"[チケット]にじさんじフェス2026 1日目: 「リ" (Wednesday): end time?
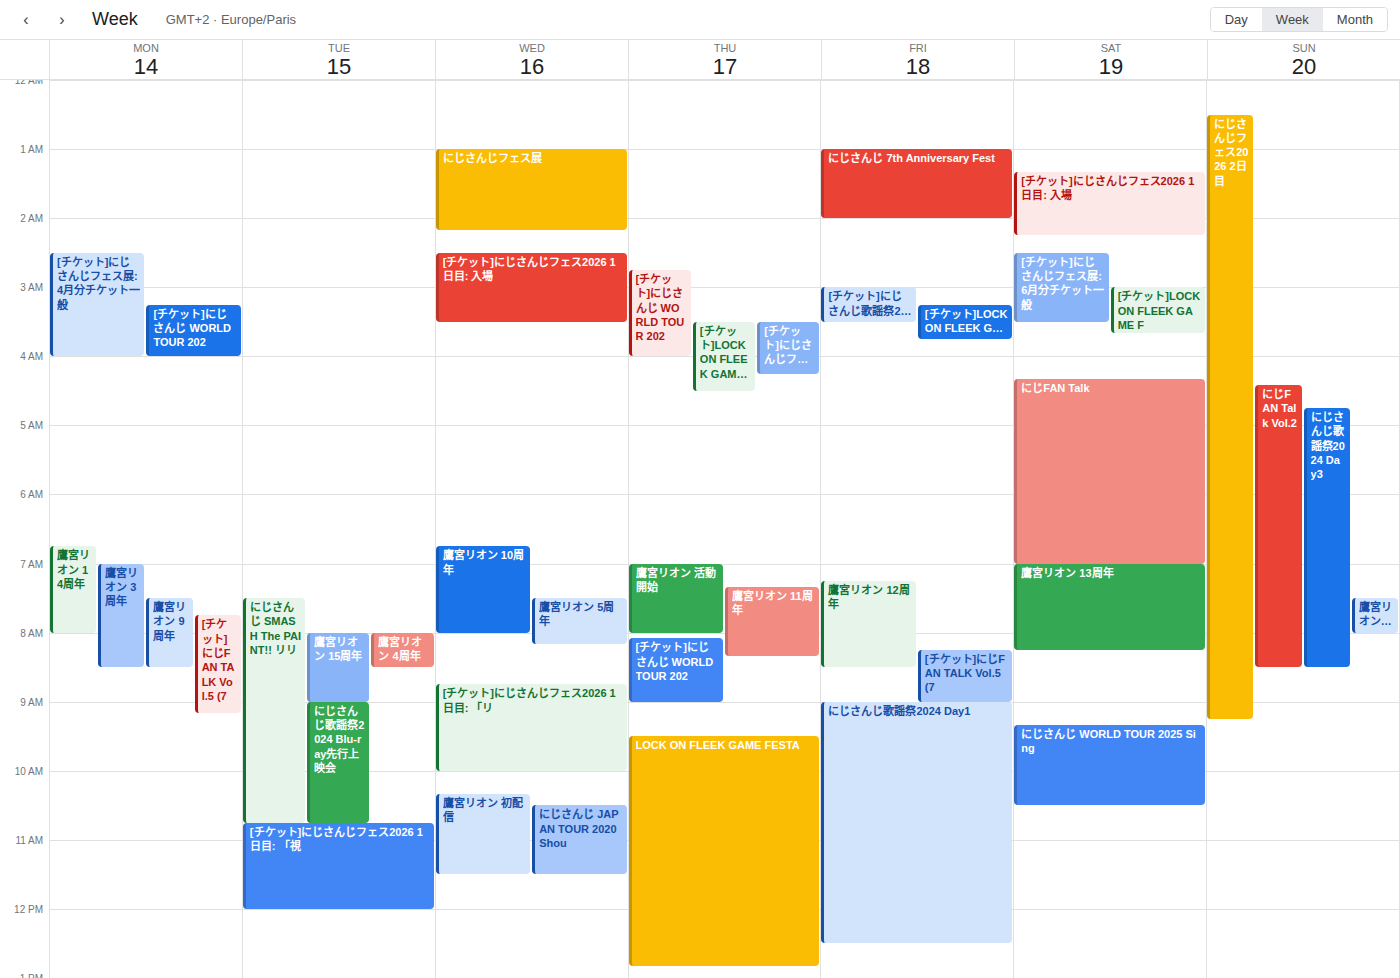
10:00 AM